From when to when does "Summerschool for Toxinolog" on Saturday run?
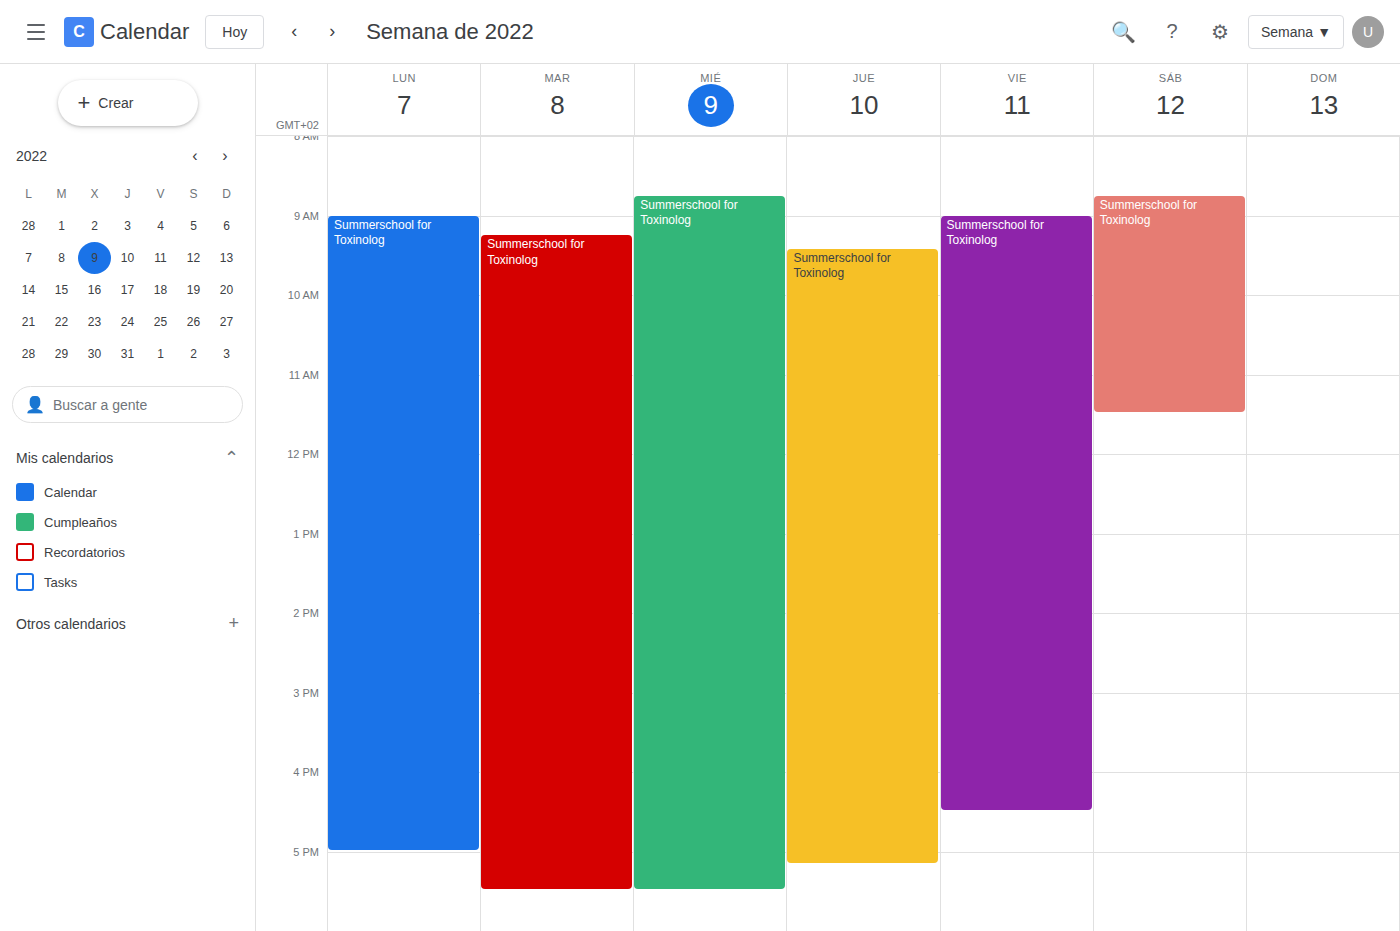
8:45 AM to 11:30 AM